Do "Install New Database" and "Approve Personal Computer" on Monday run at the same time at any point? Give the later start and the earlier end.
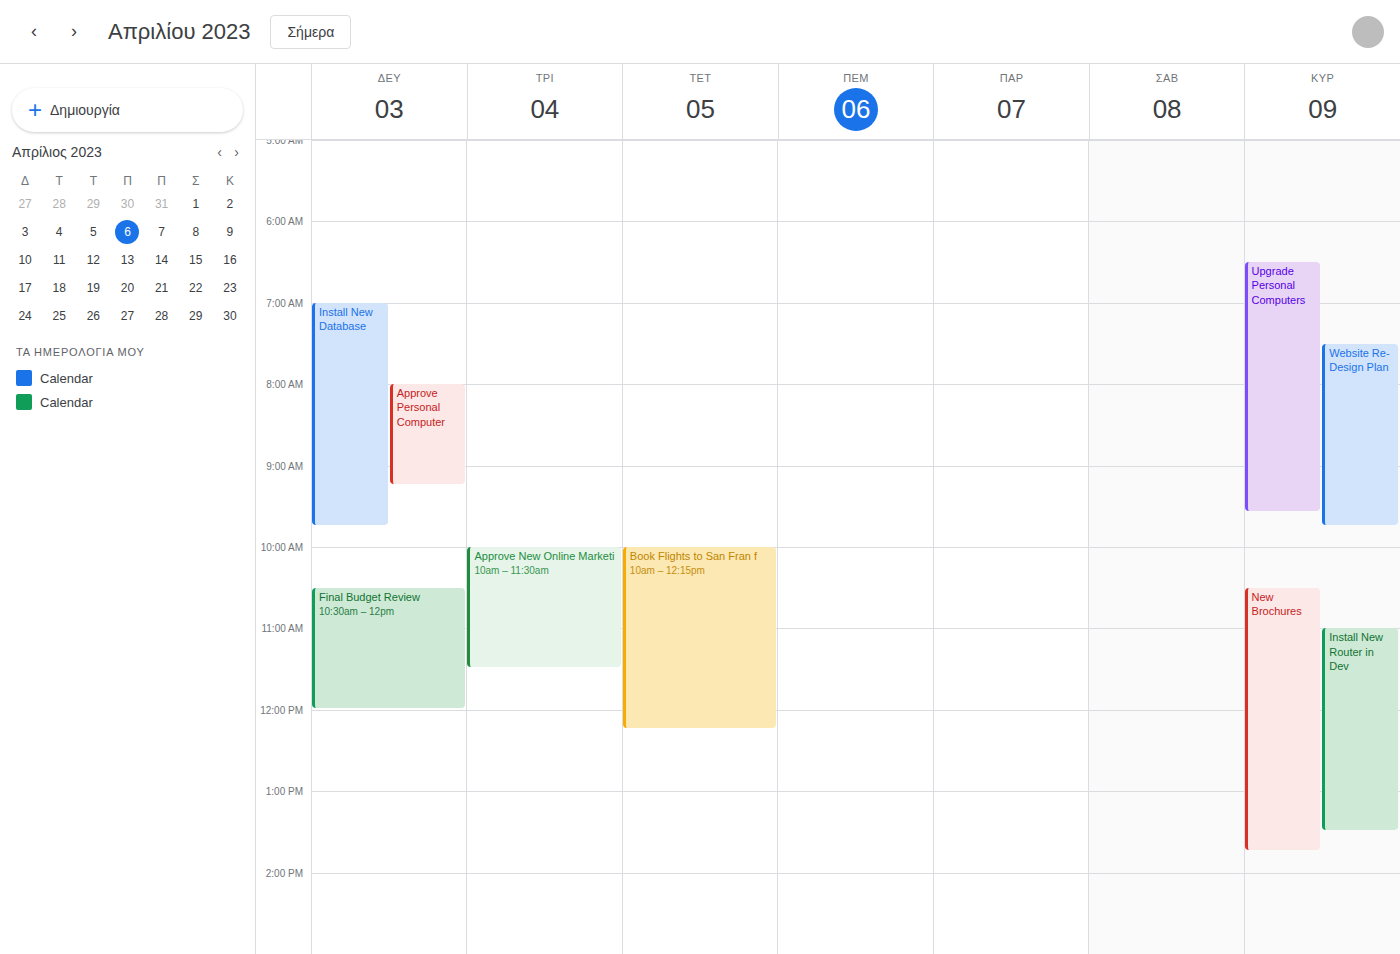
"Approve Personal Computer" runs 8:00 AM to 9:15 AM, inside "Install New Database" -- they overlap.